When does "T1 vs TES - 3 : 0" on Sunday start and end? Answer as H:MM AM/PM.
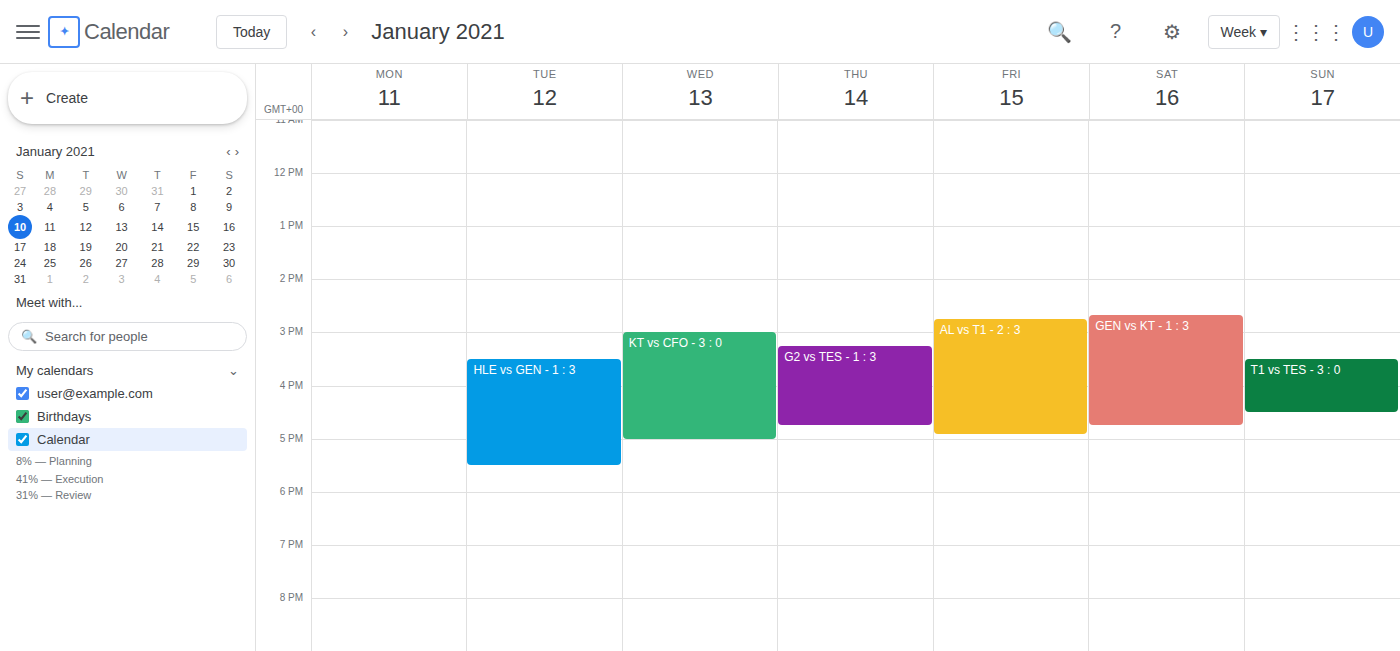
3:30 PM to 4:30 PM